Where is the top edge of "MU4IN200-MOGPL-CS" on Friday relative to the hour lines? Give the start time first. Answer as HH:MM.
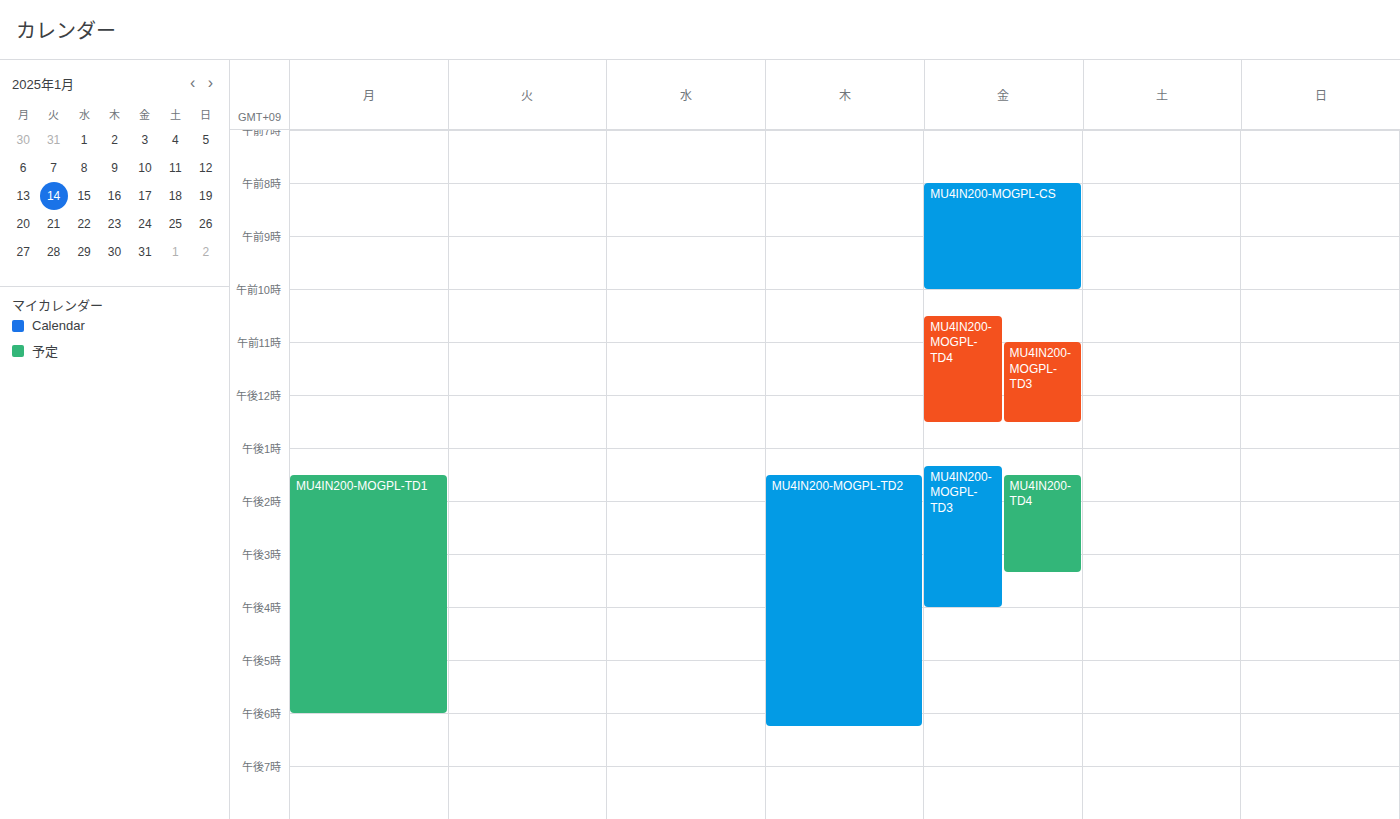
08:00 -- exactly on the 08:00 line.